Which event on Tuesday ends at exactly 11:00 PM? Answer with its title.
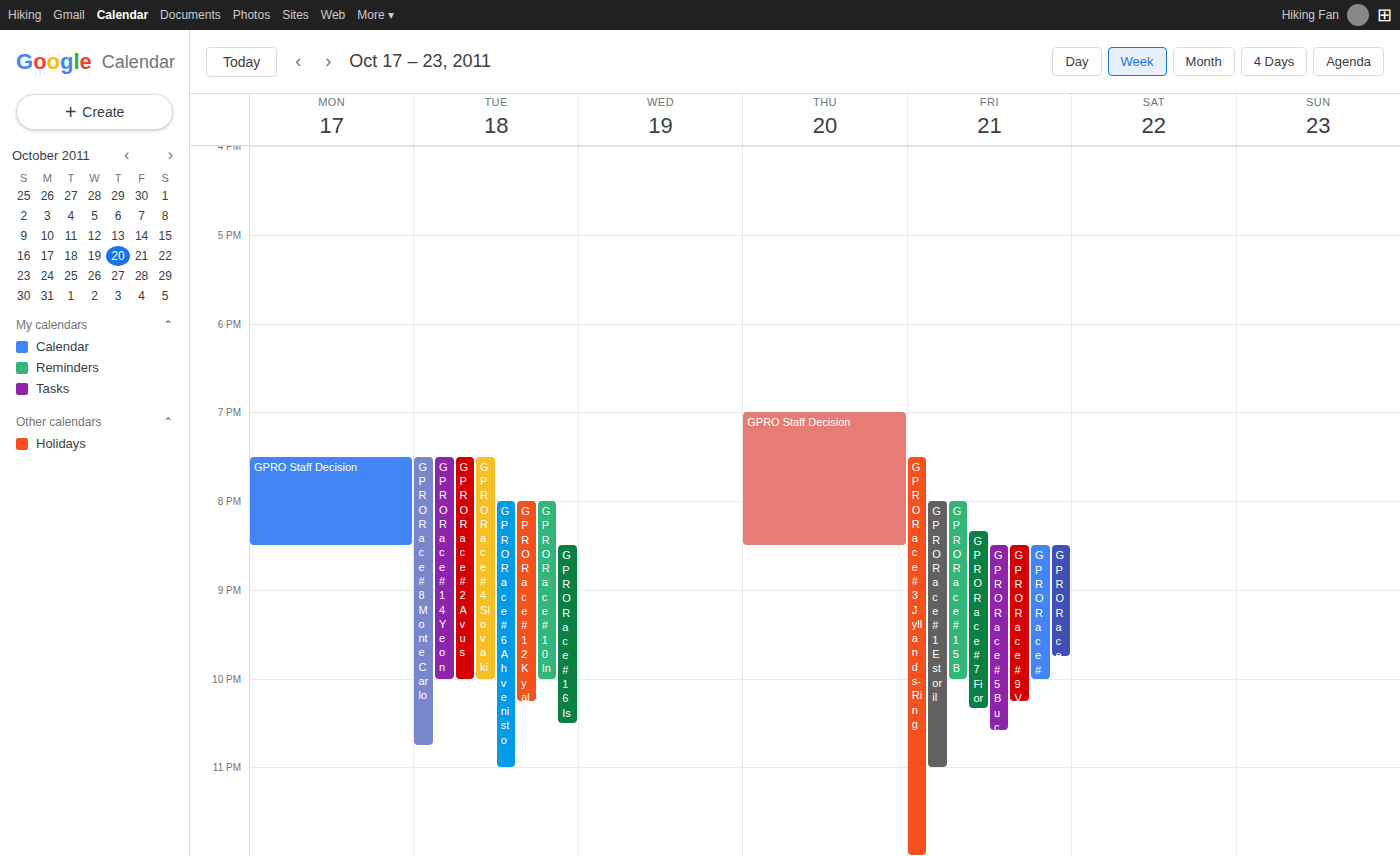
"GPRO Race #6 Ahvenisto"